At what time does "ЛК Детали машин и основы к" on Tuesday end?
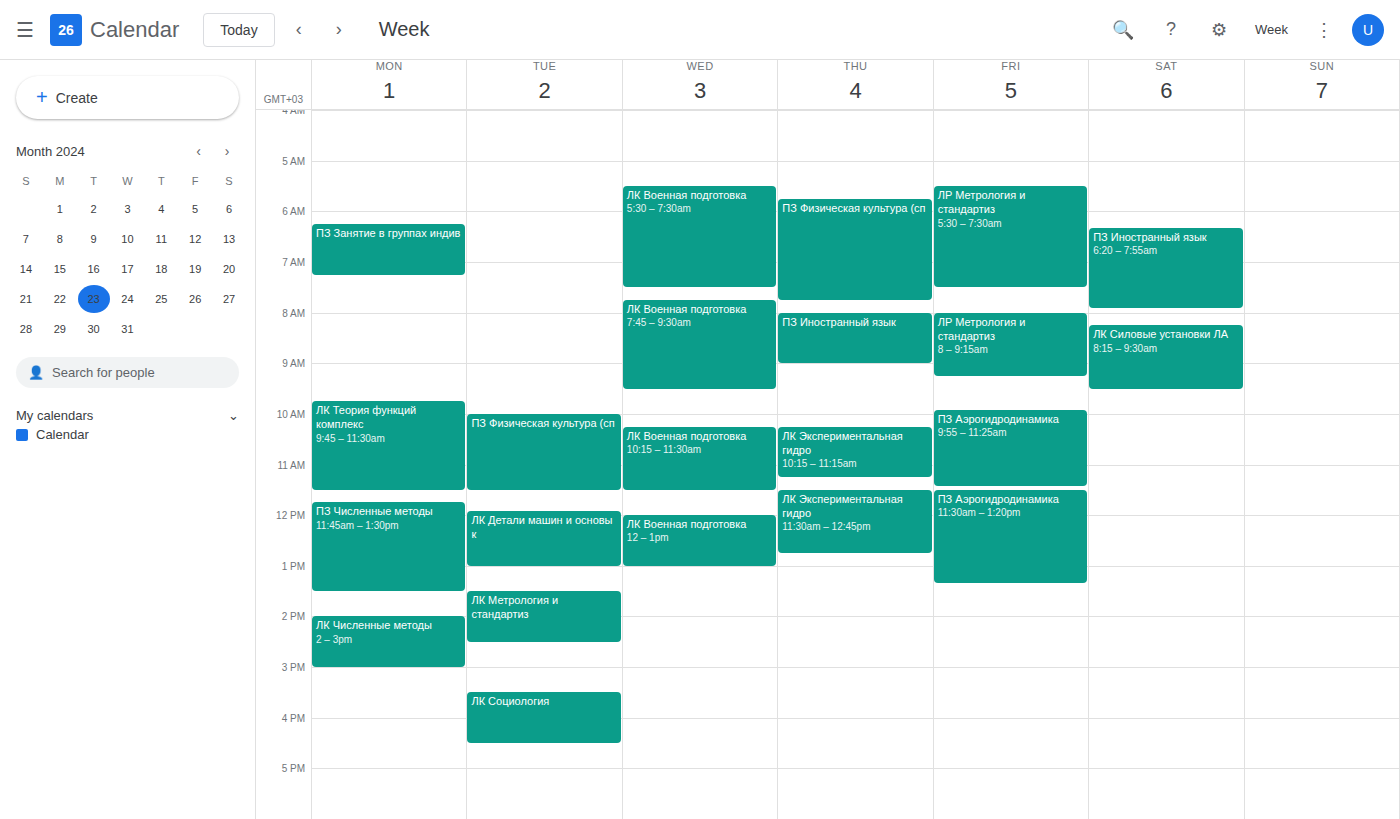
1:00 PM